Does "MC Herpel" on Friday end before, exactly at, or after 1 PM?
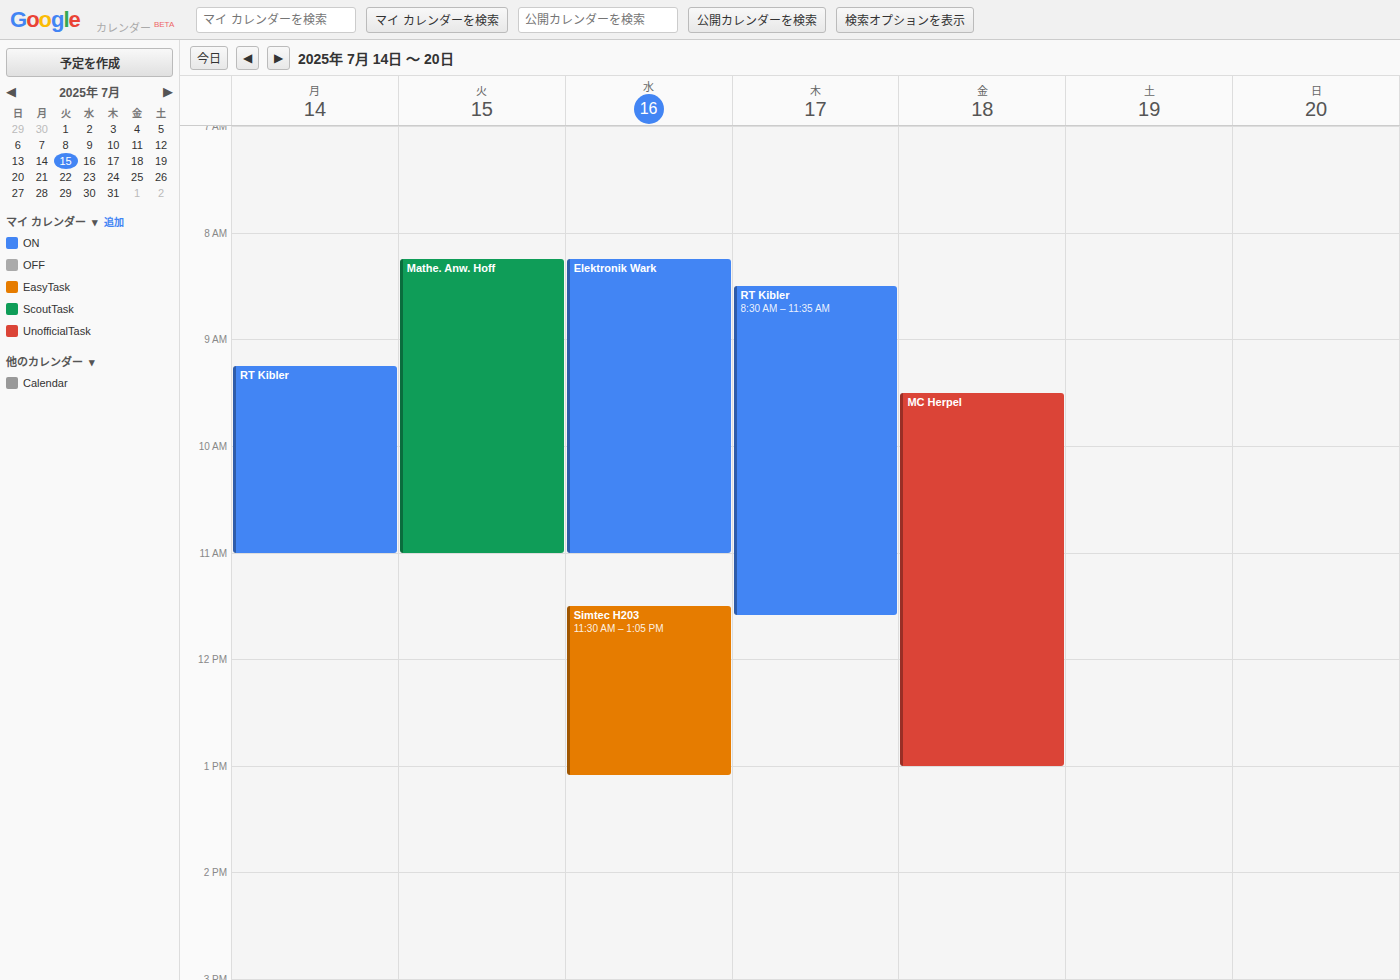
1:00 PM -- exactly at 1 PM, on the 1 PM line.